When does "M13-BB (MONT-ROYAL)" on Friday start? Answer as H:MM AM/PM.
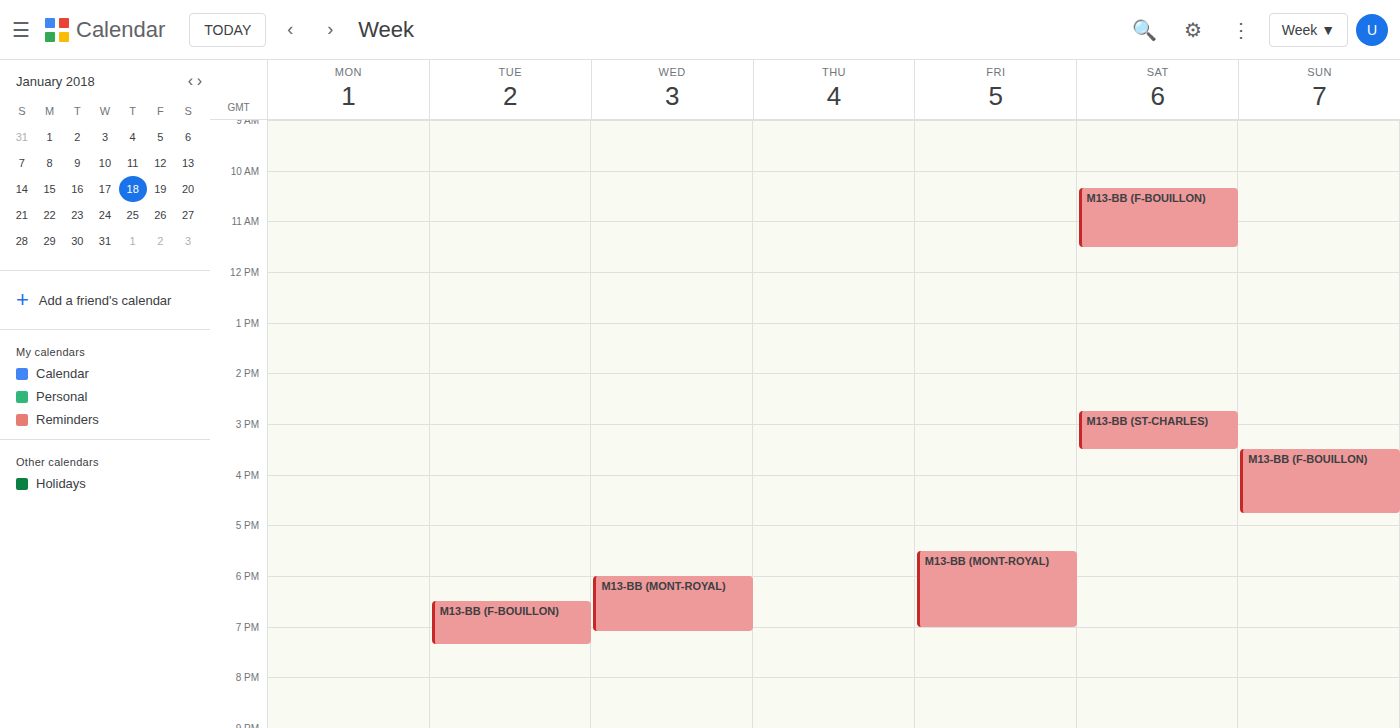
5:30 PM